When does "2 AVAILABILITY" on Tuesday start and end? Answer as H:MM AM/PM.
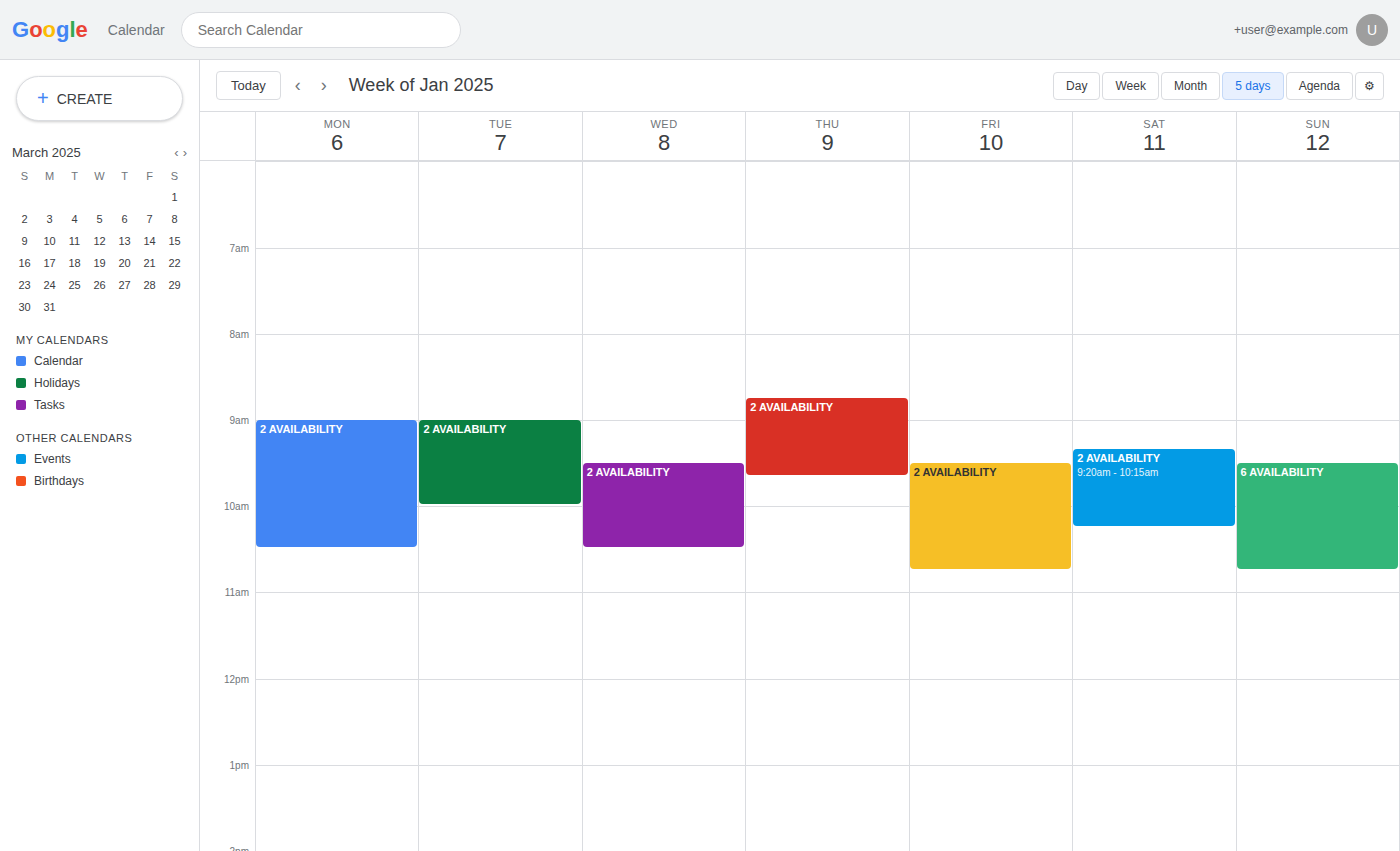
9:00 AM to 10:00 AM